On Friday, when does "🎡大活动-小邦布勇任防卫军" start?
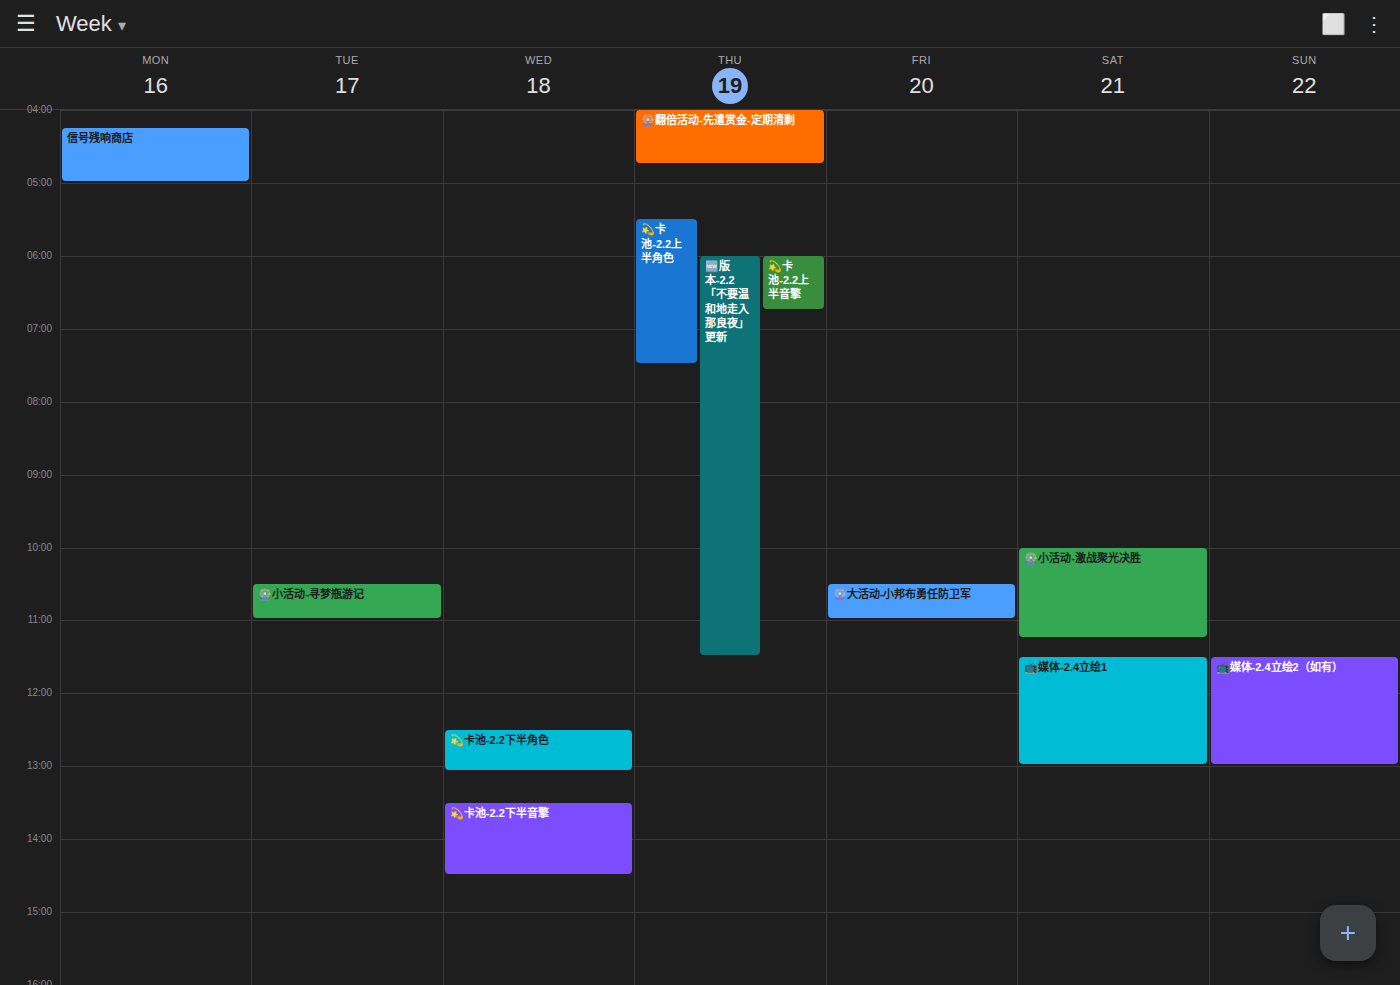
10:30 AM